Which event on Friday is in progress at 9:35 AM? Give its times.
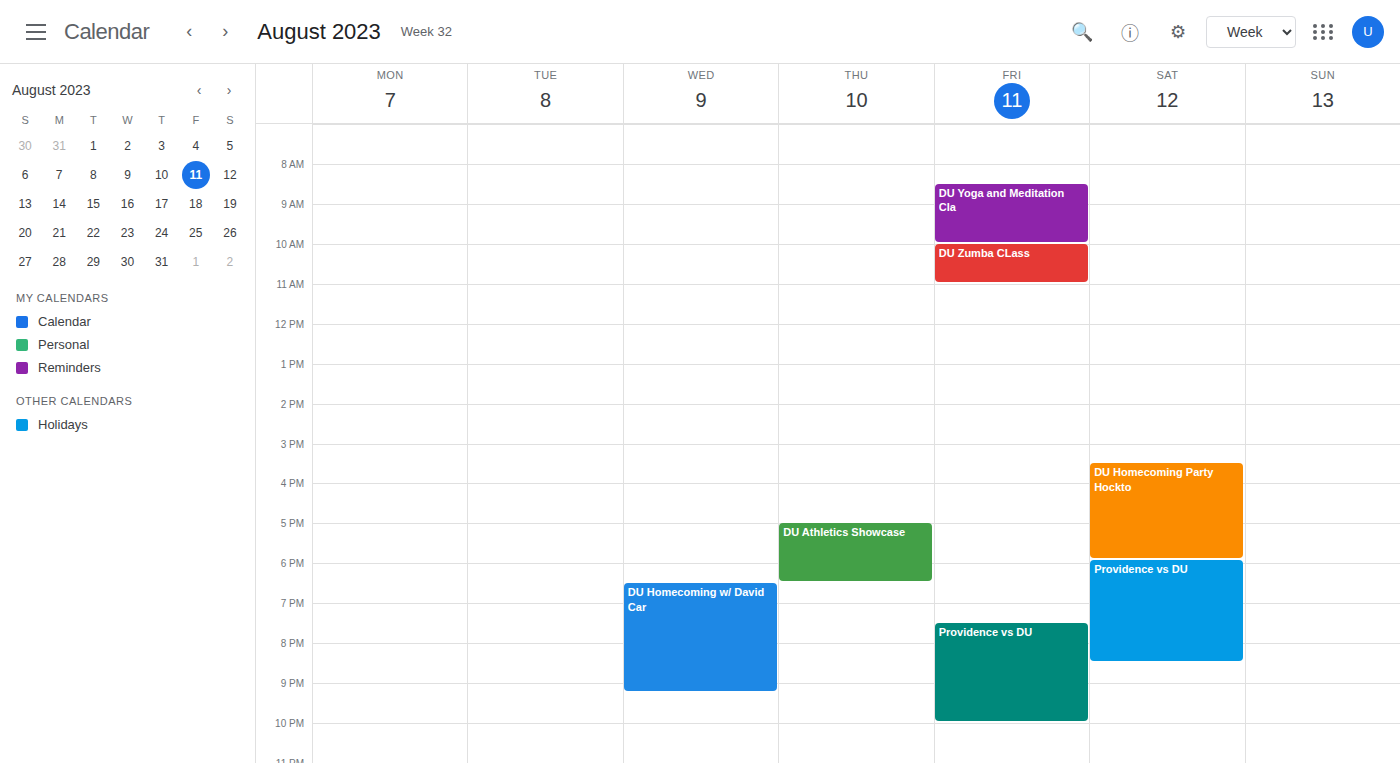
"DU Yoga and Meditation Cla", 8:30 AM to 10:00 AM